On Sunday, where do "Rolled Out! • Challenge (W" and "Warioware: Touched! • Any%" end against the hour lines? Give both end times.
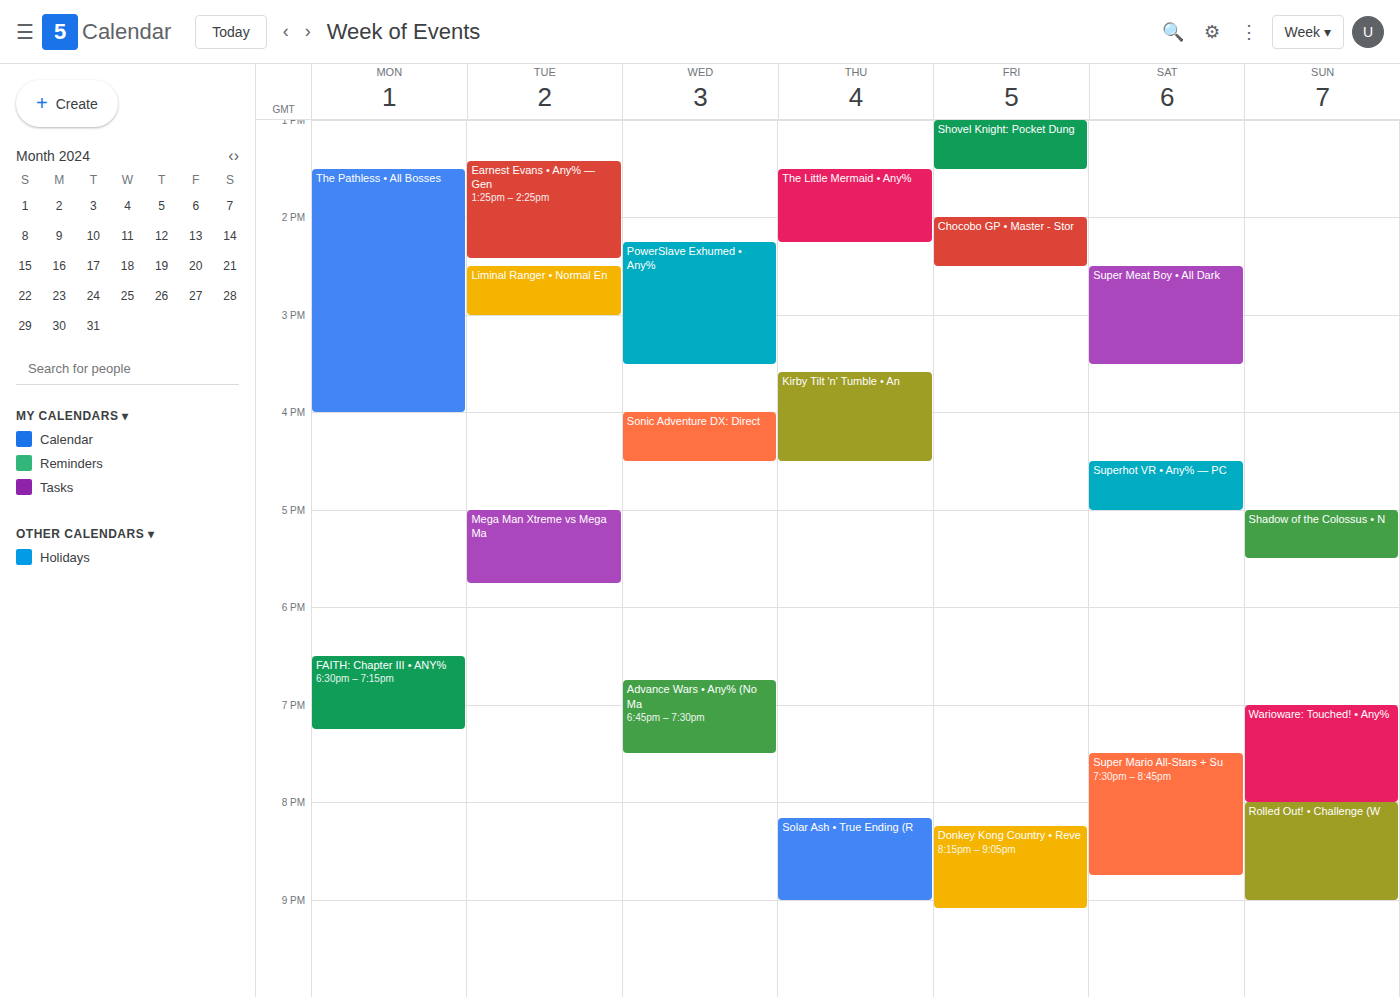
"Rolled Out! • Challenge (W": 9:00 PM, exactly on the 9 PM line. "Warioware: Touched! • Any%": 8:00 PM, exactly on the 8 PM line.